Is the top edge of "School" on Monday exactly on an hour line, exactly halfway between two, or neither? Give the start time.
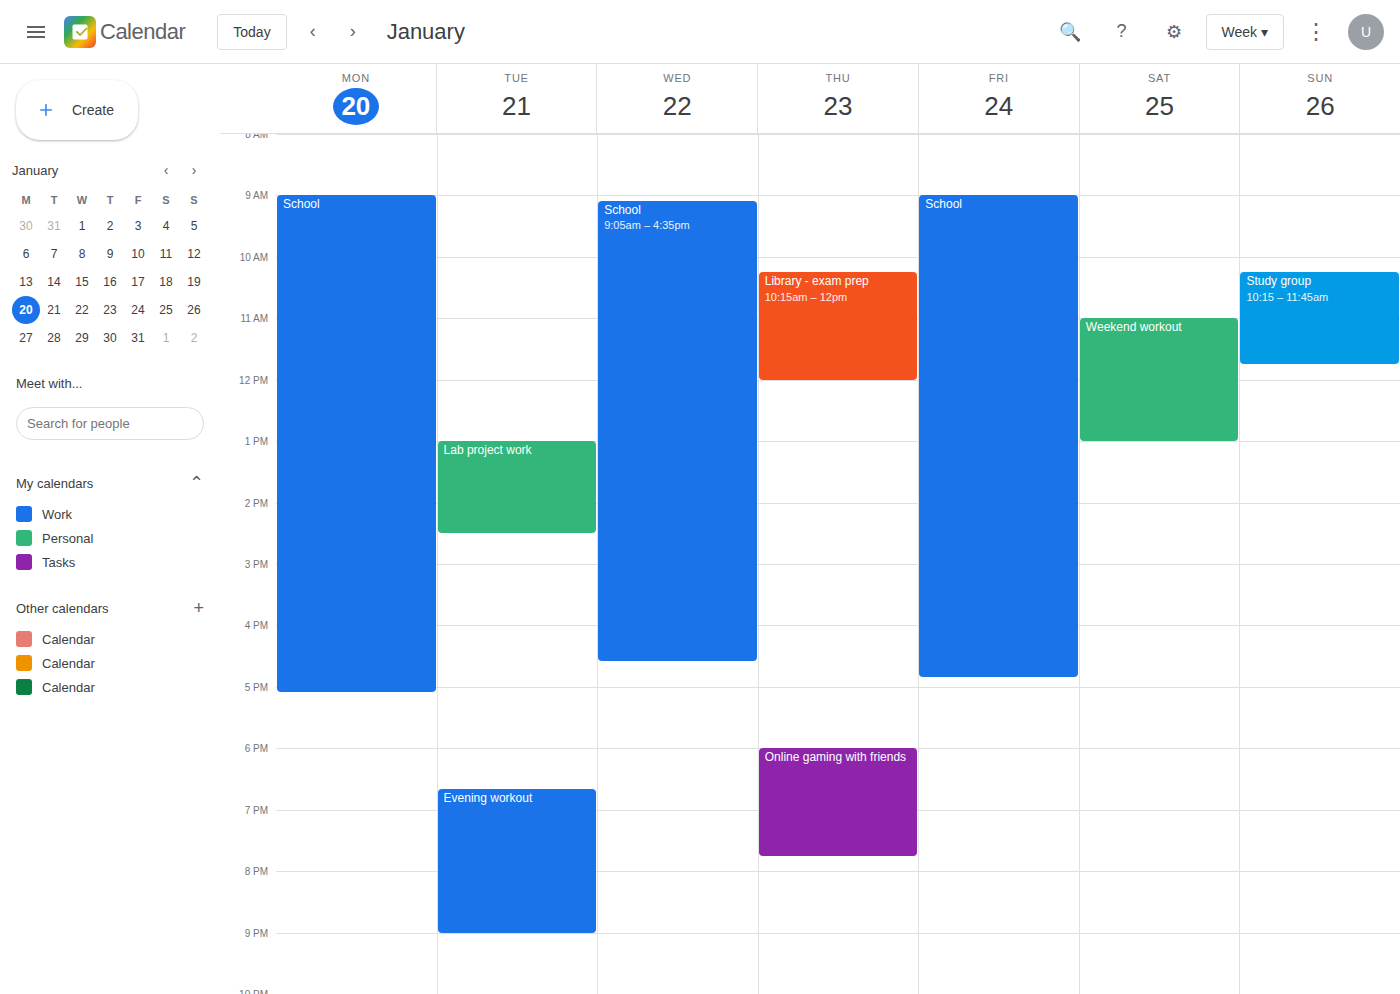
9:00 AM -- exactly on the 9 AM line.